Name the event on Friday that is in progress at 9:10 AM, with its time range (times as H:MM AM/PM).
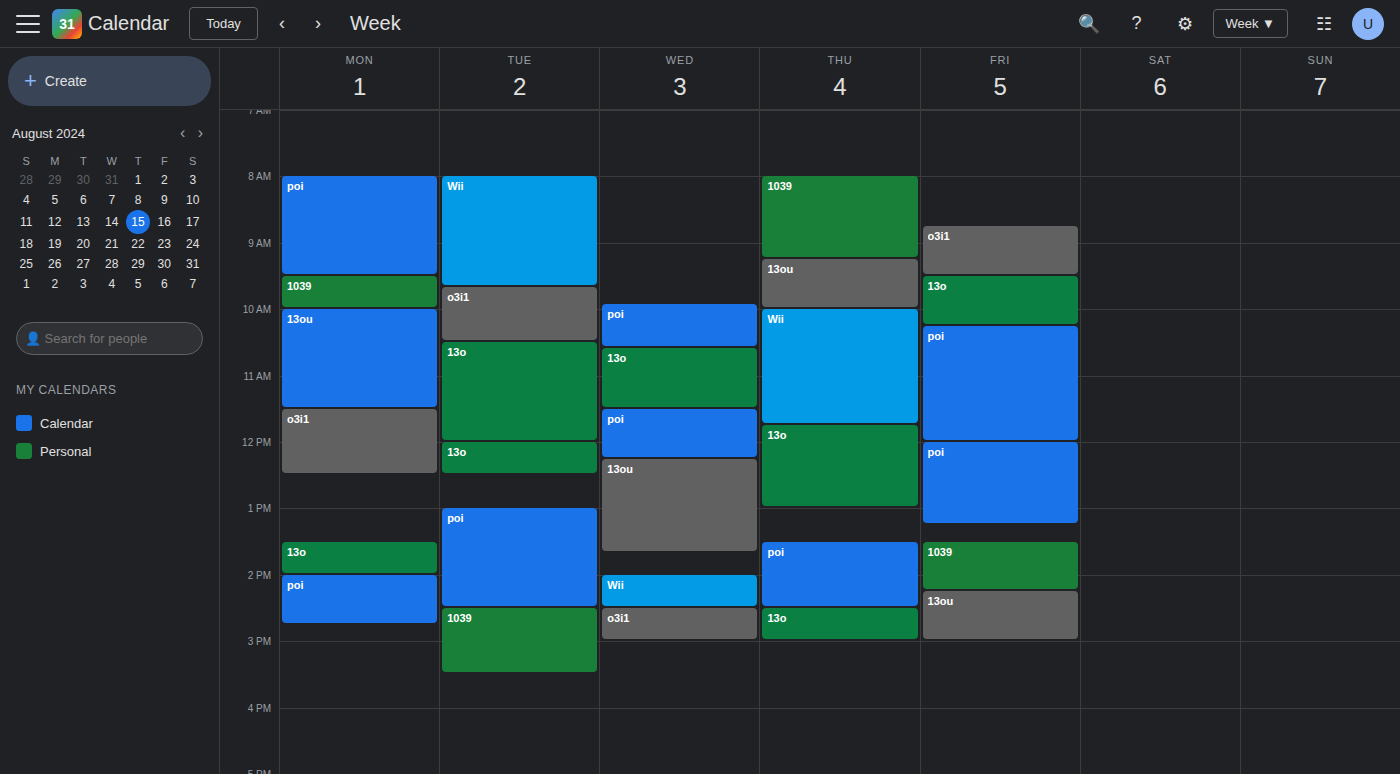
"o3i1", 8:45 AM to 9:30 AM